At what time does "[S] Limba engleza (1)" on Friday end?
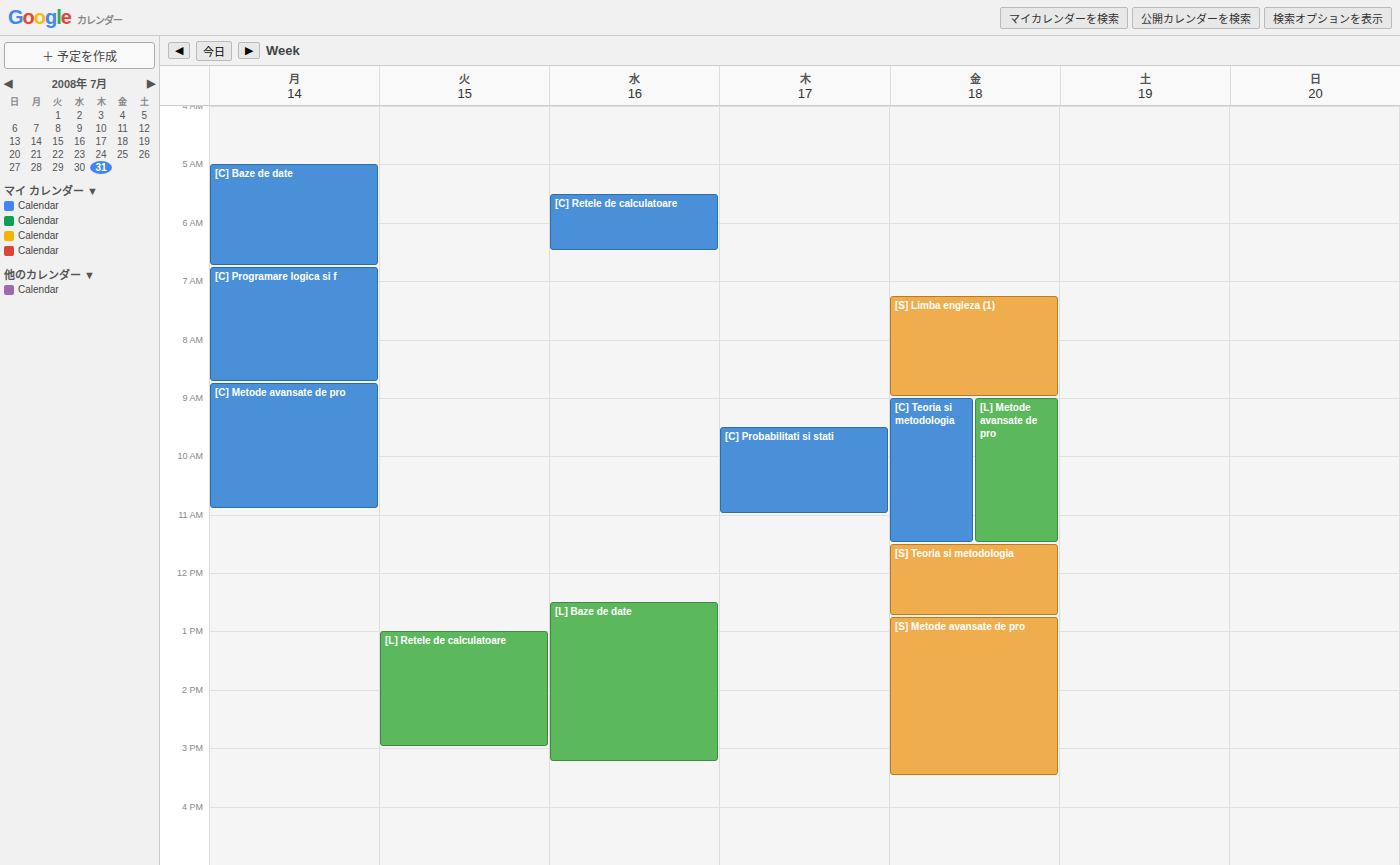
9:00 AM